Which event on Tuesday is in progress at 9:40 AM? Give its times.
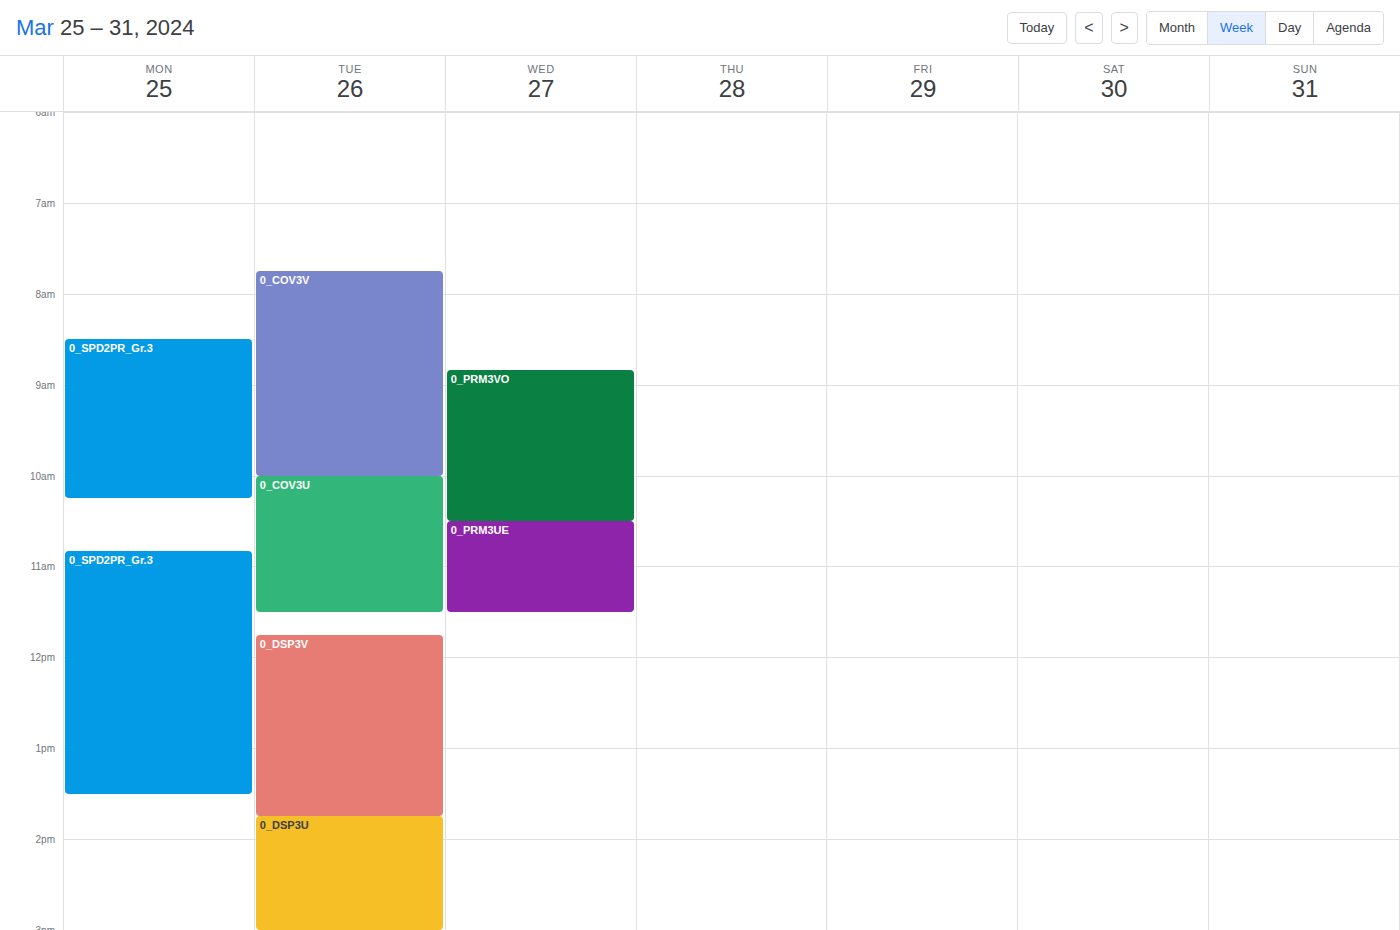
"0_COV3V", 7:45 AM to 10:00 AM